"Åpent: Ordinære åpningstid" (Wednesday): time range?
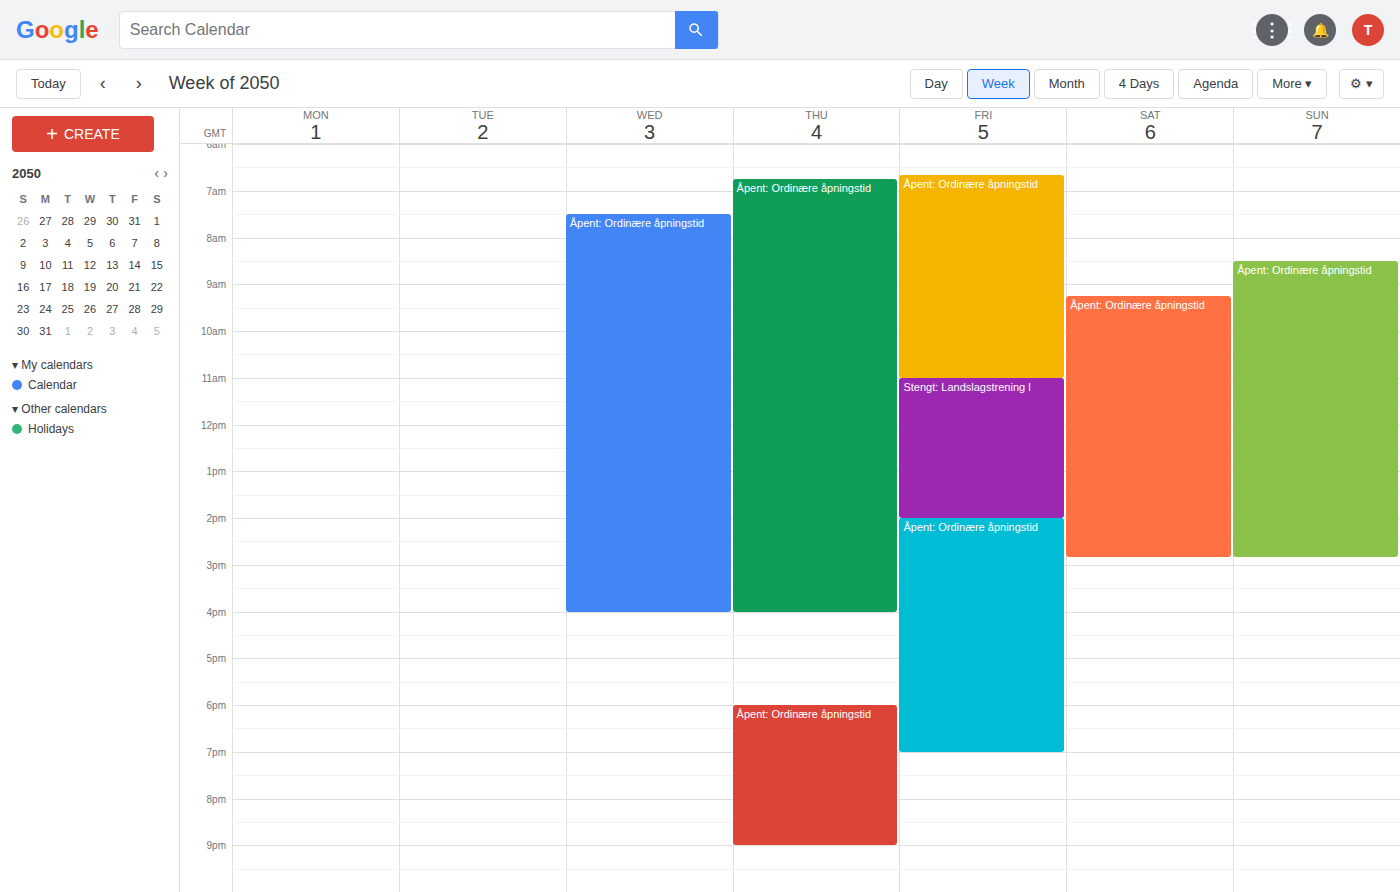
7:30 AM to 4:00 PM